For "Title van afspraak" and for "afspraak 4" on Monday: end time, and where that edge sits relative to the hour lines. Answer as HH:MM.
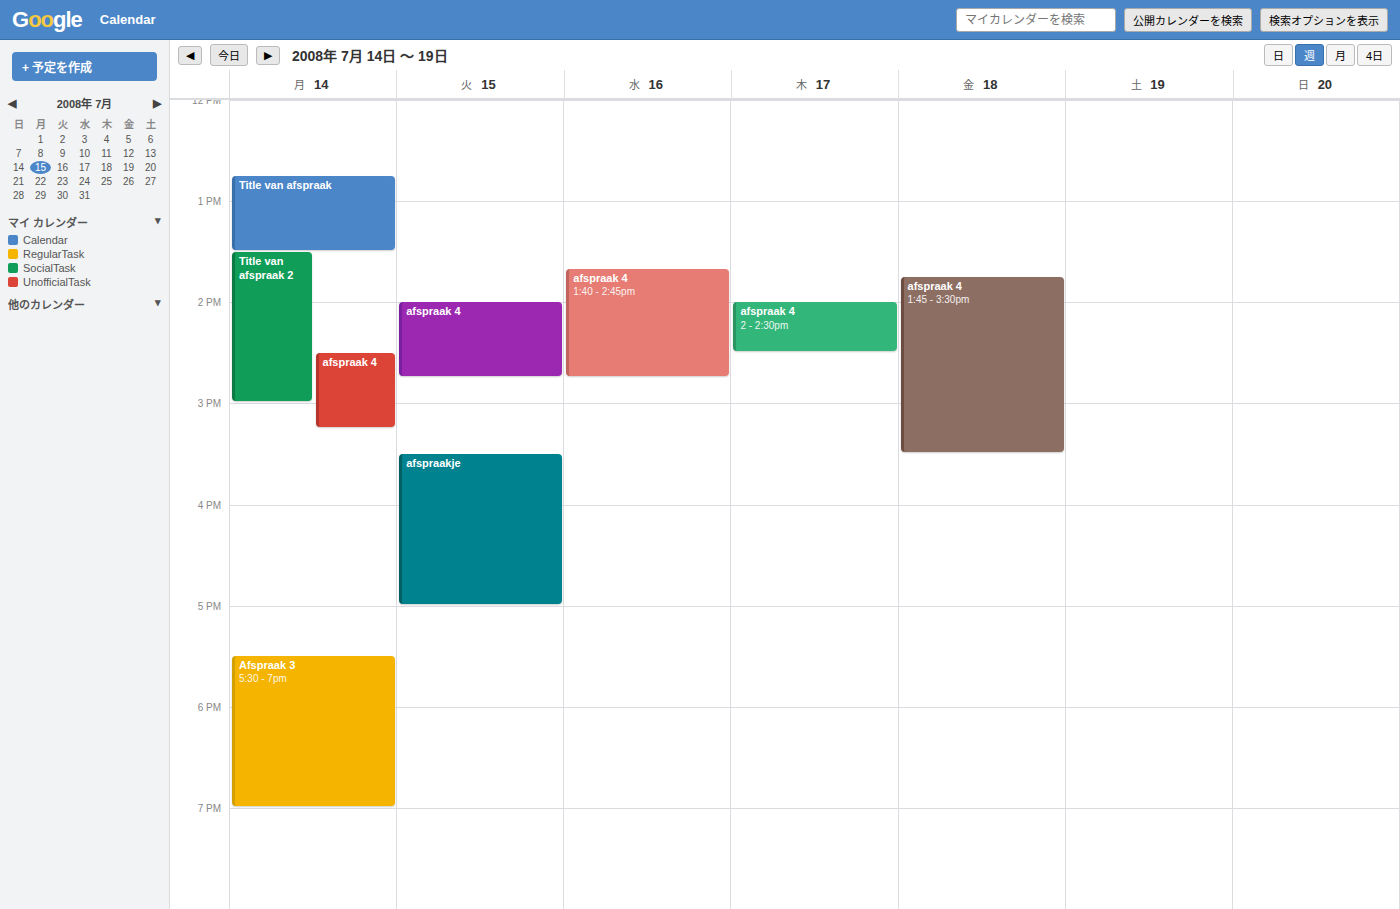
"Title van afspraak": 13:30, halfway between the 13:00 and 14:00 lines. "afspraak 4": 15:15, neither: a quarter of the way from the 15:00 line to the 16:00 line.